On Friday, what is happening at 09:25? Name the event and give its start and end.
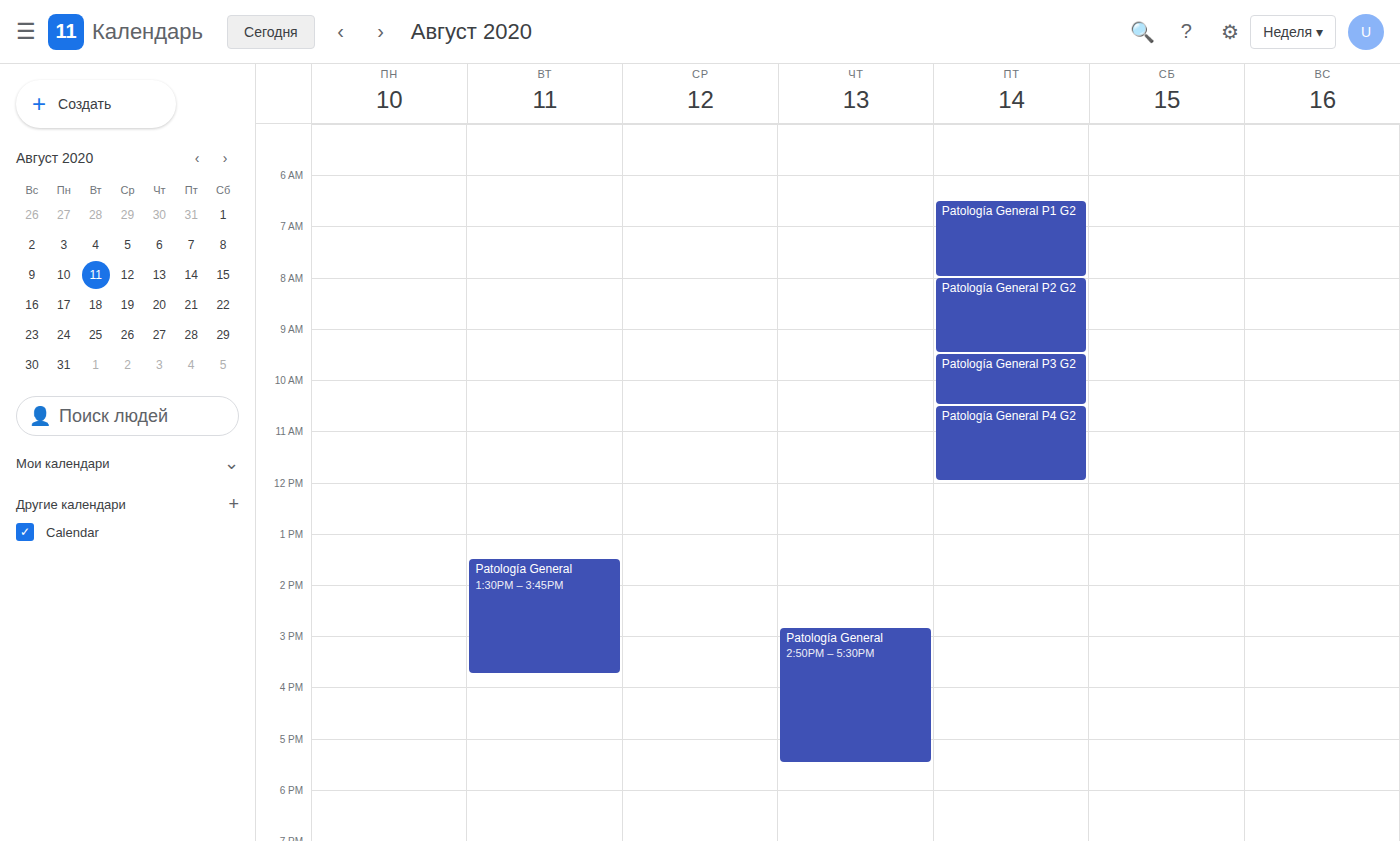
"Patología General P2 G2", 08:00 to 09:30